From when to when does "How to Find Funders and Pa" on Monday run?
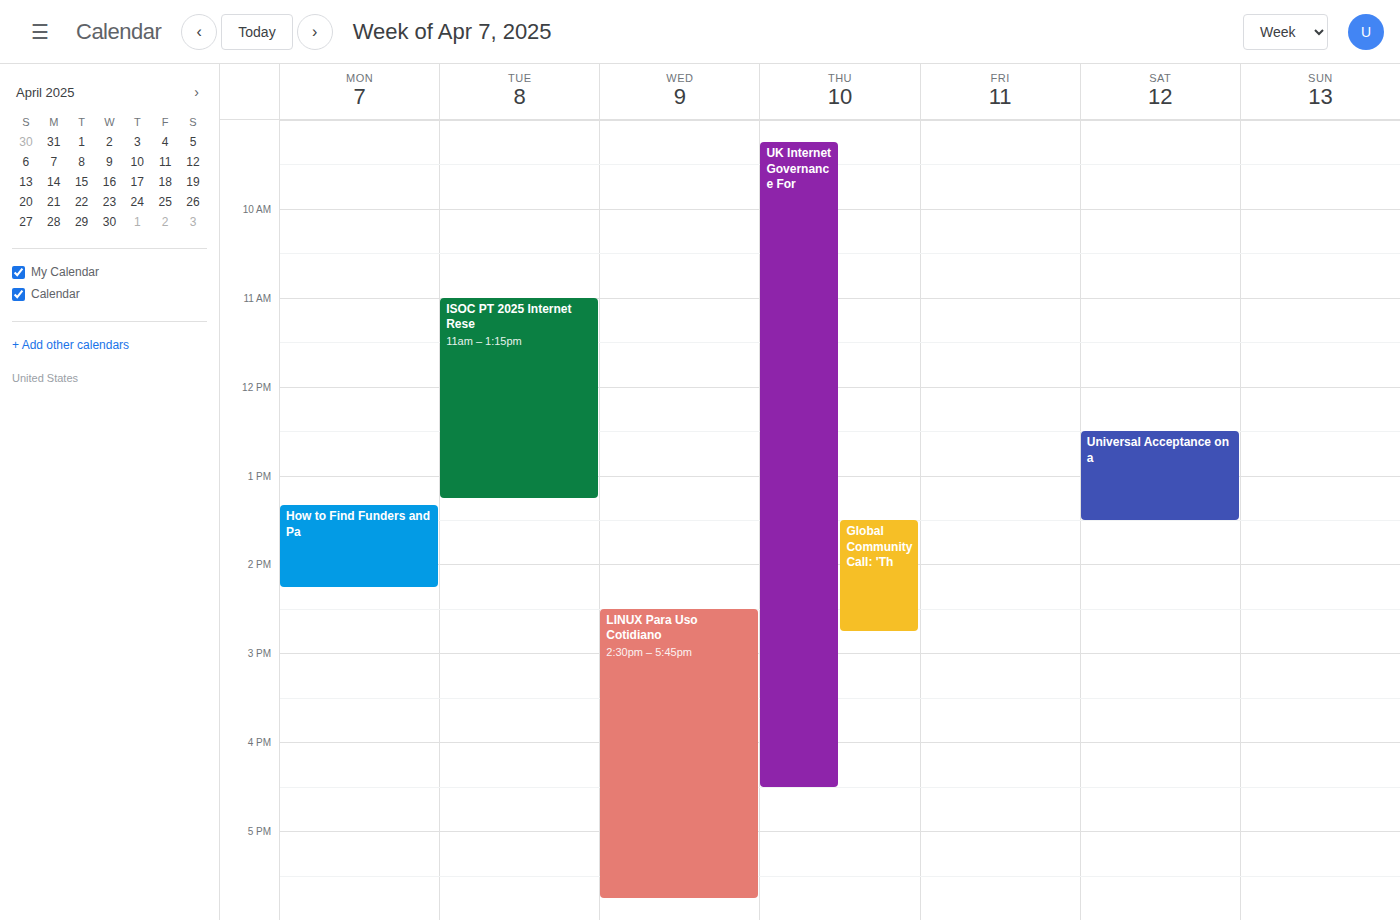
1:20 PM to 2:15 PM